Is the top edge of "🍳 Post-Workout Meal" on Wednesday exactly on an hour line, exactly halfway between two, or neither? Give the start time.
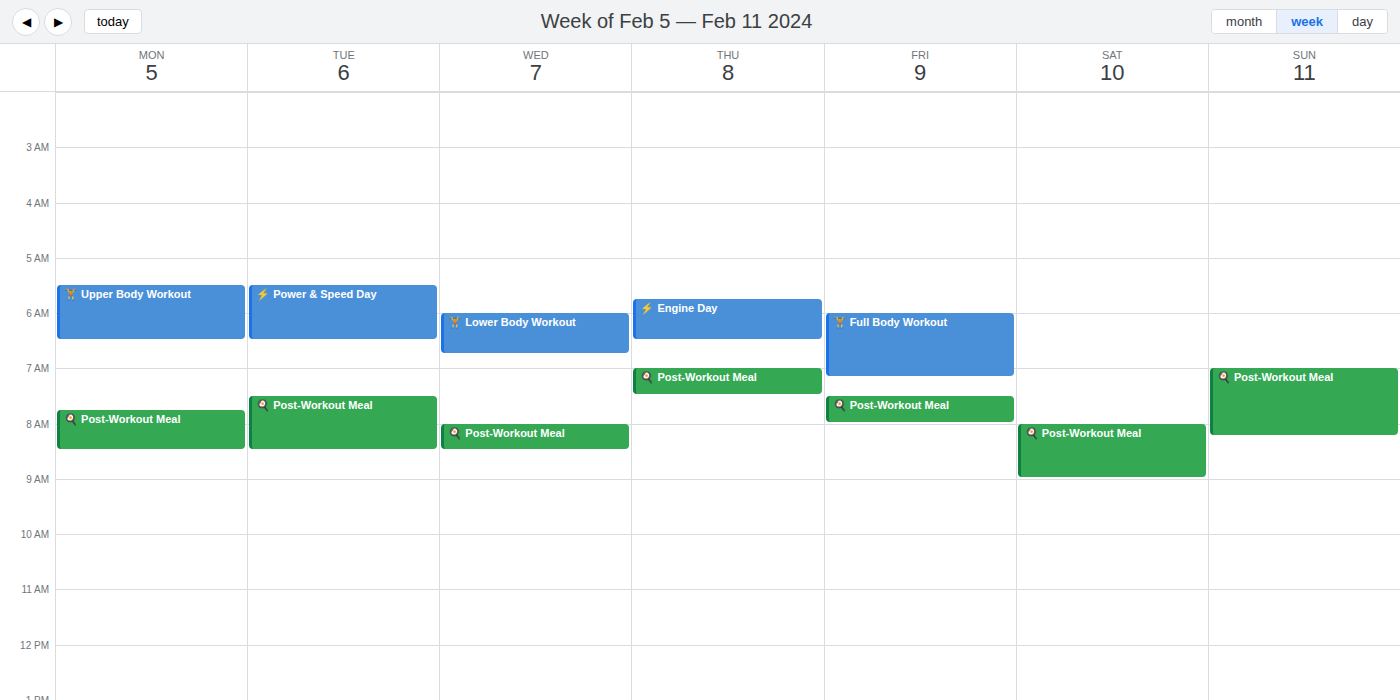
8:00 AM -- exactly on the 8 AM line.